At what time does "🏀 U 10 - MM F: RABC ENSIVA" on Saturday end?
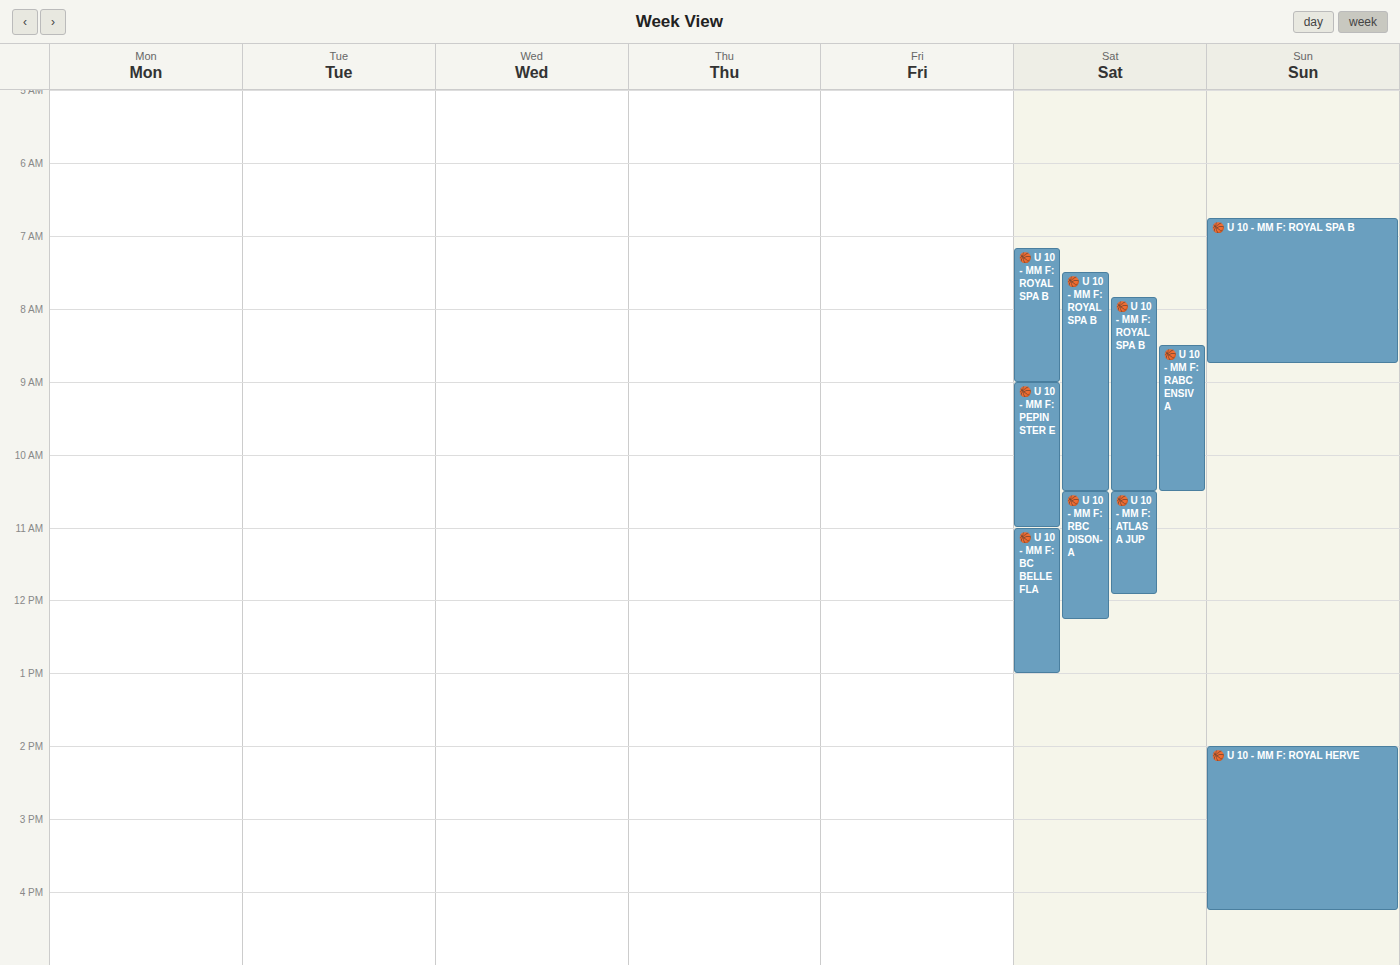
10:30 AM